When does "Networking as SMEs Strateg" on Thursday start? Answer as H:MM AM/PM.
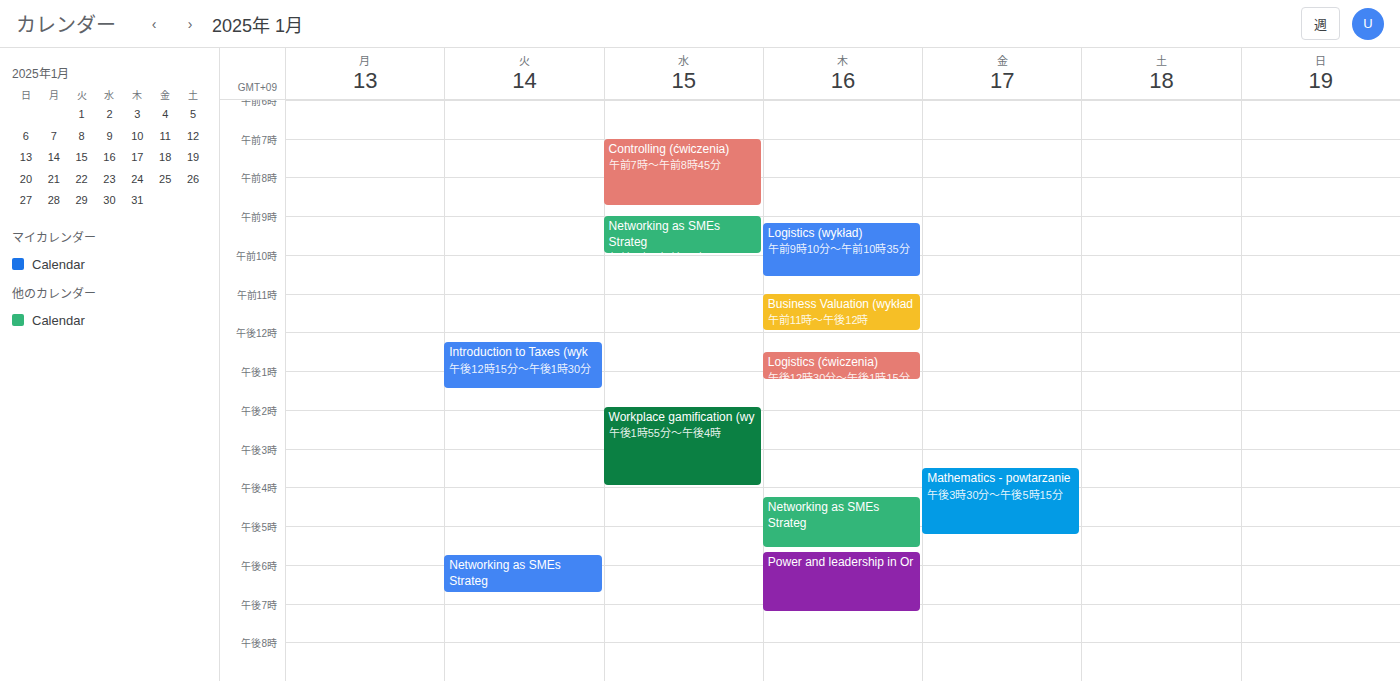
4:15 PM